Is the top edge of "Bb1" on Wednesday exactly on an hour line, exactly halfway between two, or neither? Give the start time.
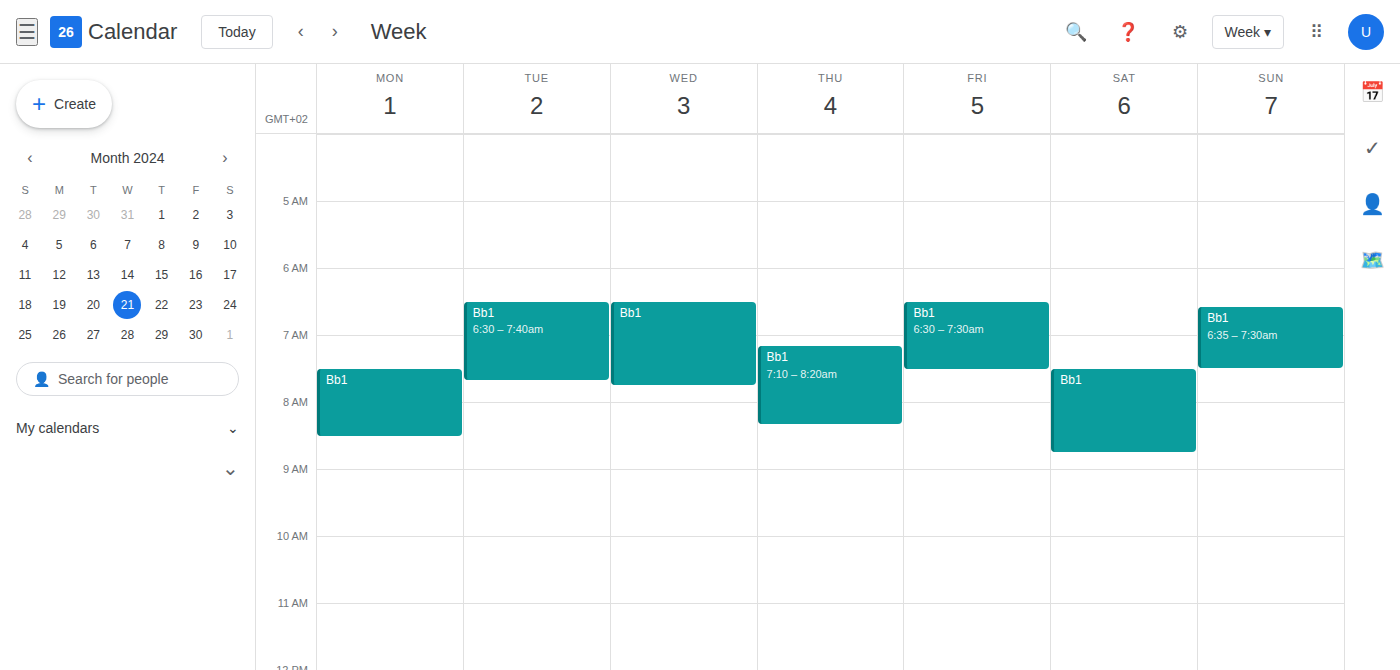
6:30 AM -- halfway between the 6 AM and 7 AM lines.